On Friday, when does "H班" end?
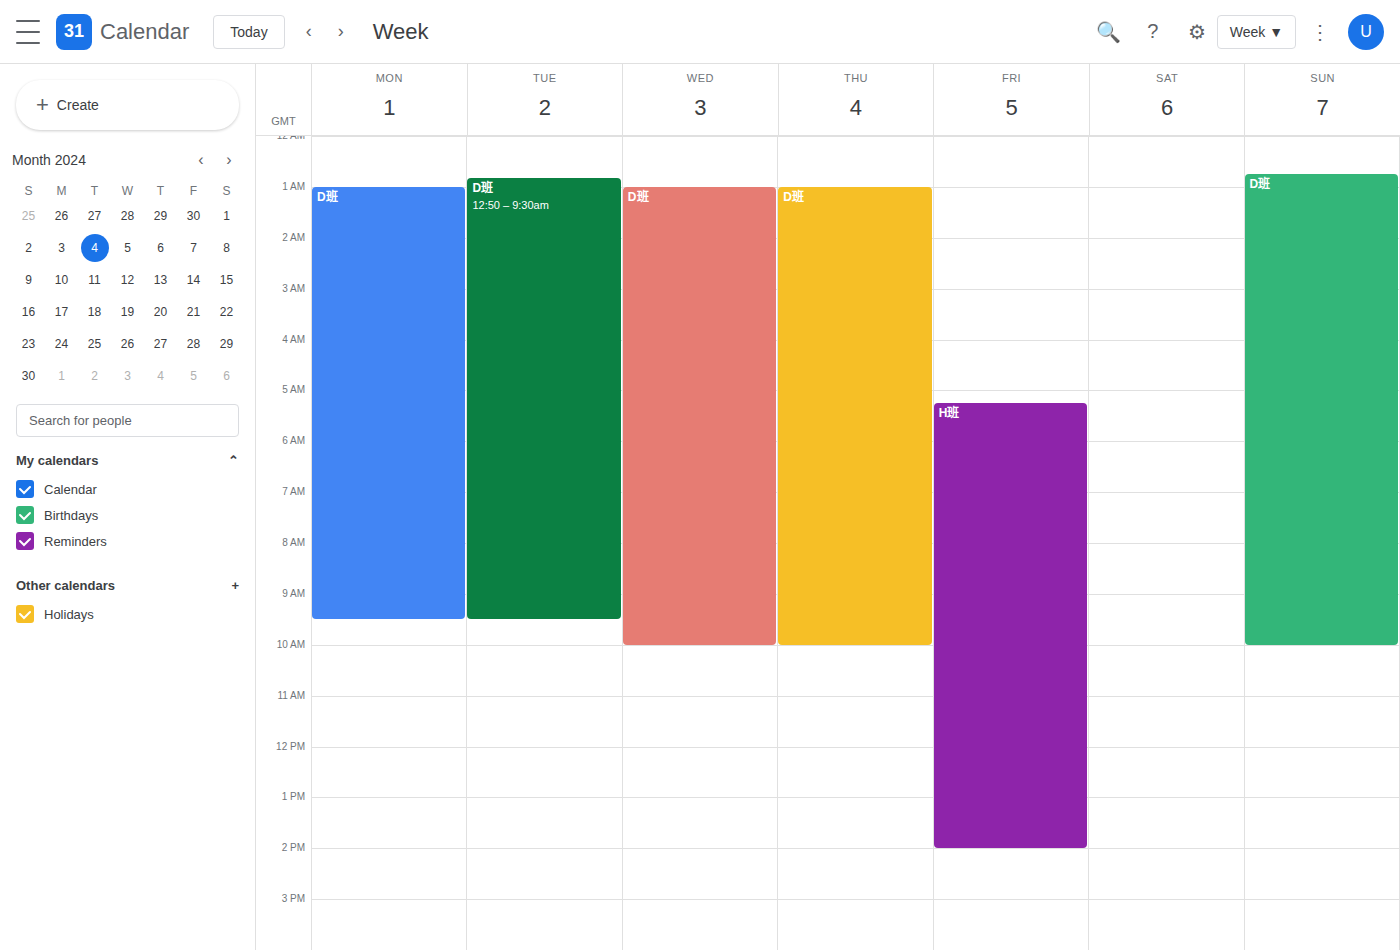
2:00 PM